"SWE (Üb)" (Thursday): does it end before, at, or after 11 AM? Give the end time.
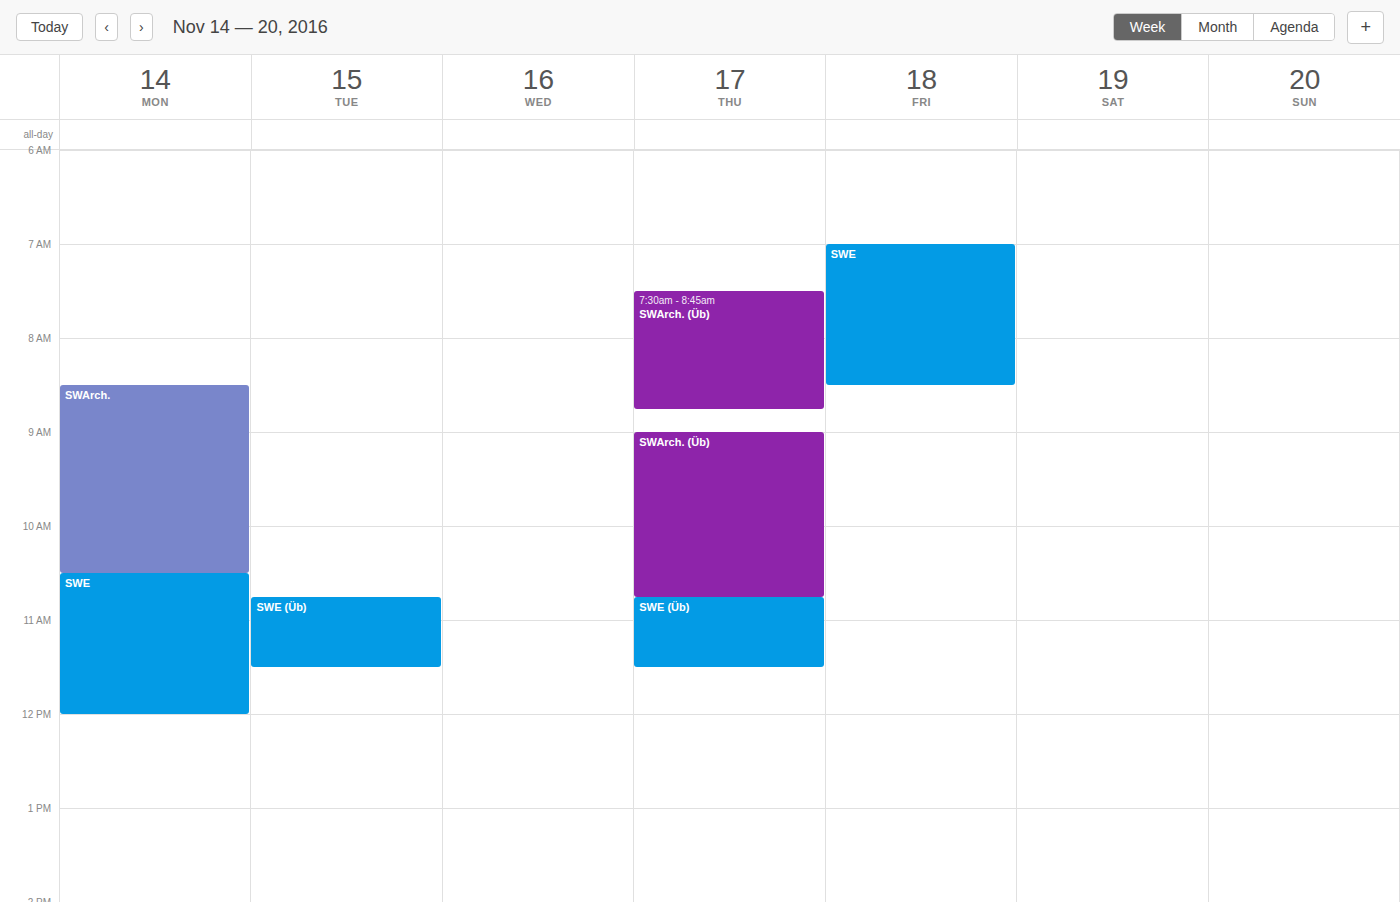
11:30 AM -- after 11 AM, 30 minutes below the 11 AM line.